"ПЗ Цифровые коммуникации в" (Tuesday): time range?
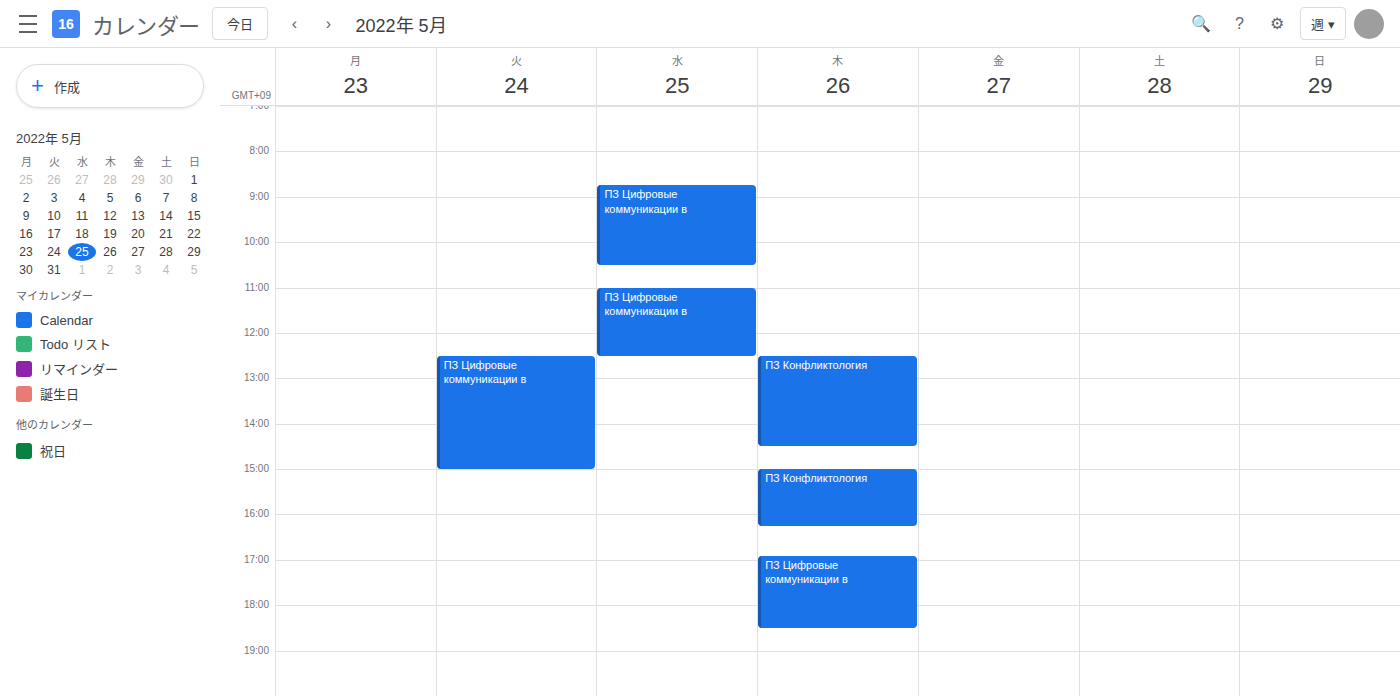
12:30 PM to 3:00 PM